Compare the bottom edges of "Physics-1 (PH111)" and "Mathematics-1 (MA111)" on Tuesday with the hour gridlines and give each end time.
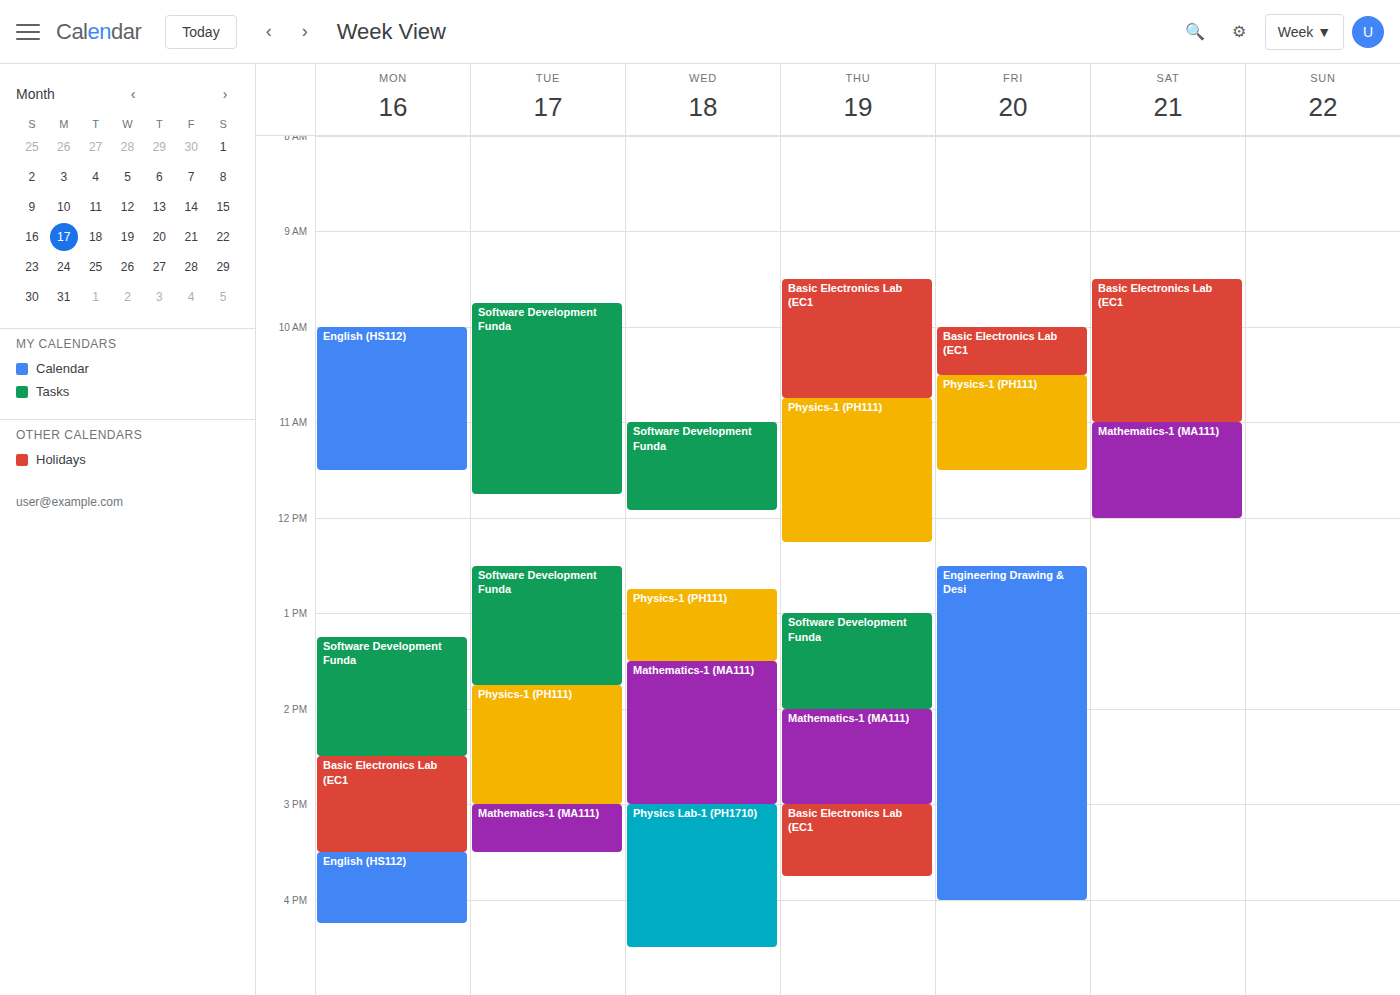
"Physics-1 (PH111)": 15:00, exactly on the 15:00 line. "Mathematics-1 (MA111)": 15:30, halfway between the 15:00 and 16:00 lines.